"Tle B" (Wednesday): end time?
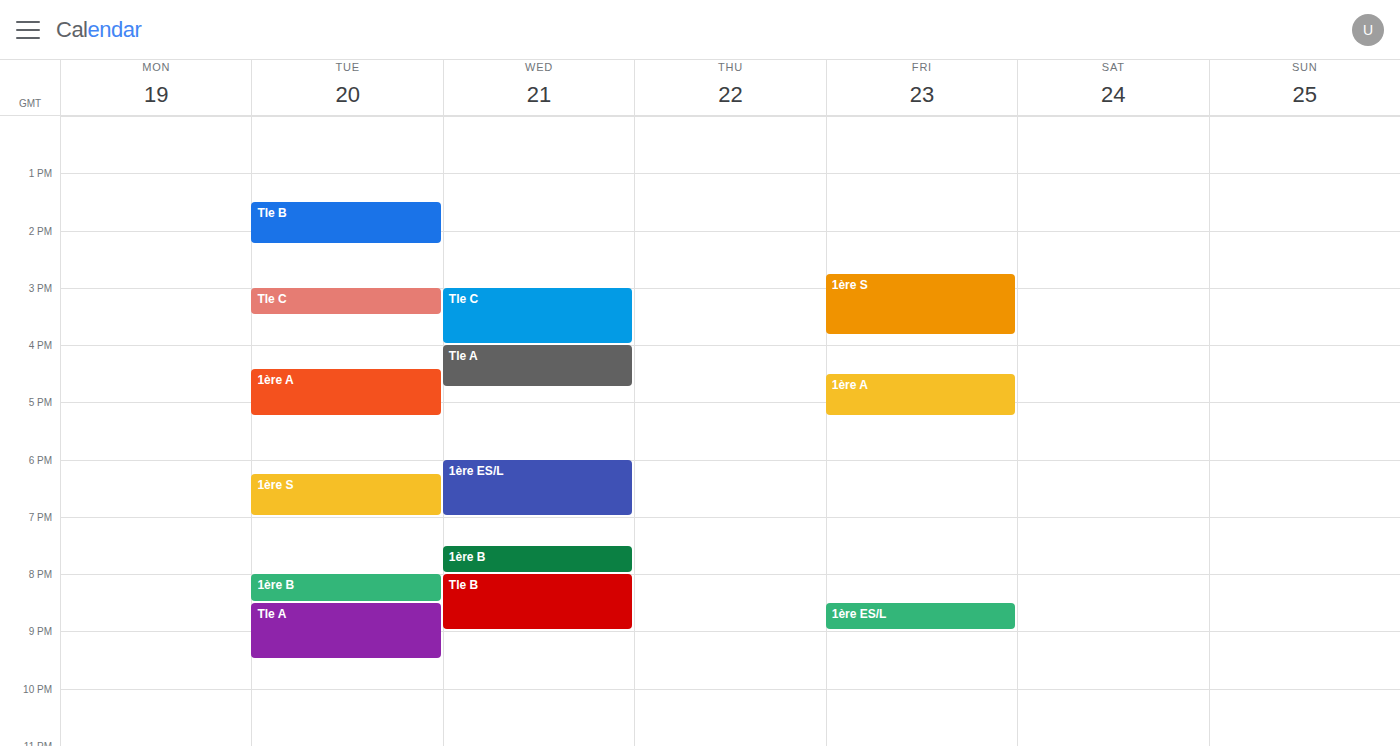
9:00 PM